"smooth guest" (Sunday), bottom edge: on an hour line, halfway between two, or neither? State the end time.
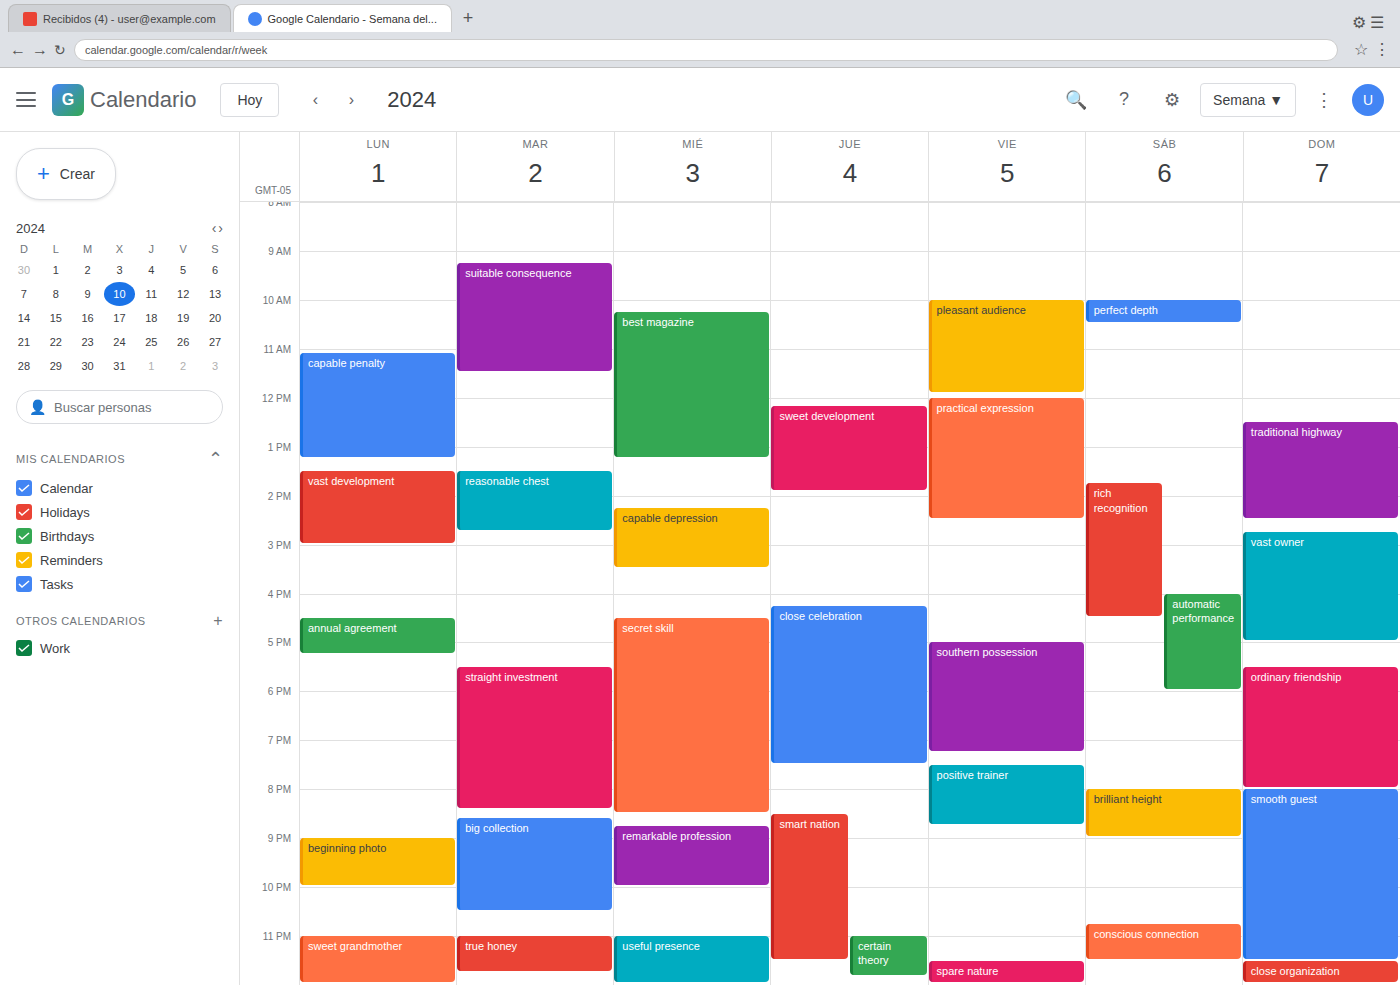
23:30 -- halfway between the 23:00 and 24:00 lines.